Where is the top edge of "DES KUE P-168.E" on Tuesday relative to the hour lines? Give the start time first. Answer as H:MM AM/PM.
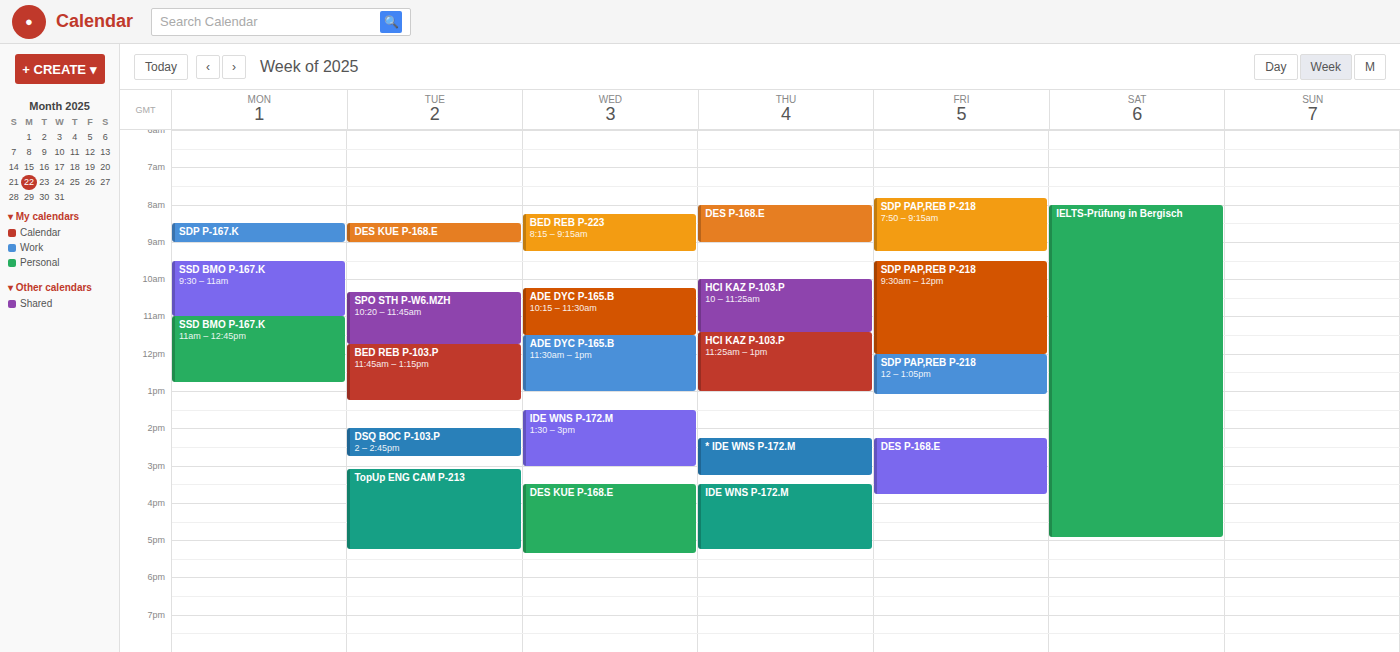
8:30 AM -- halfway between the 8 AM and 9 AM lines.